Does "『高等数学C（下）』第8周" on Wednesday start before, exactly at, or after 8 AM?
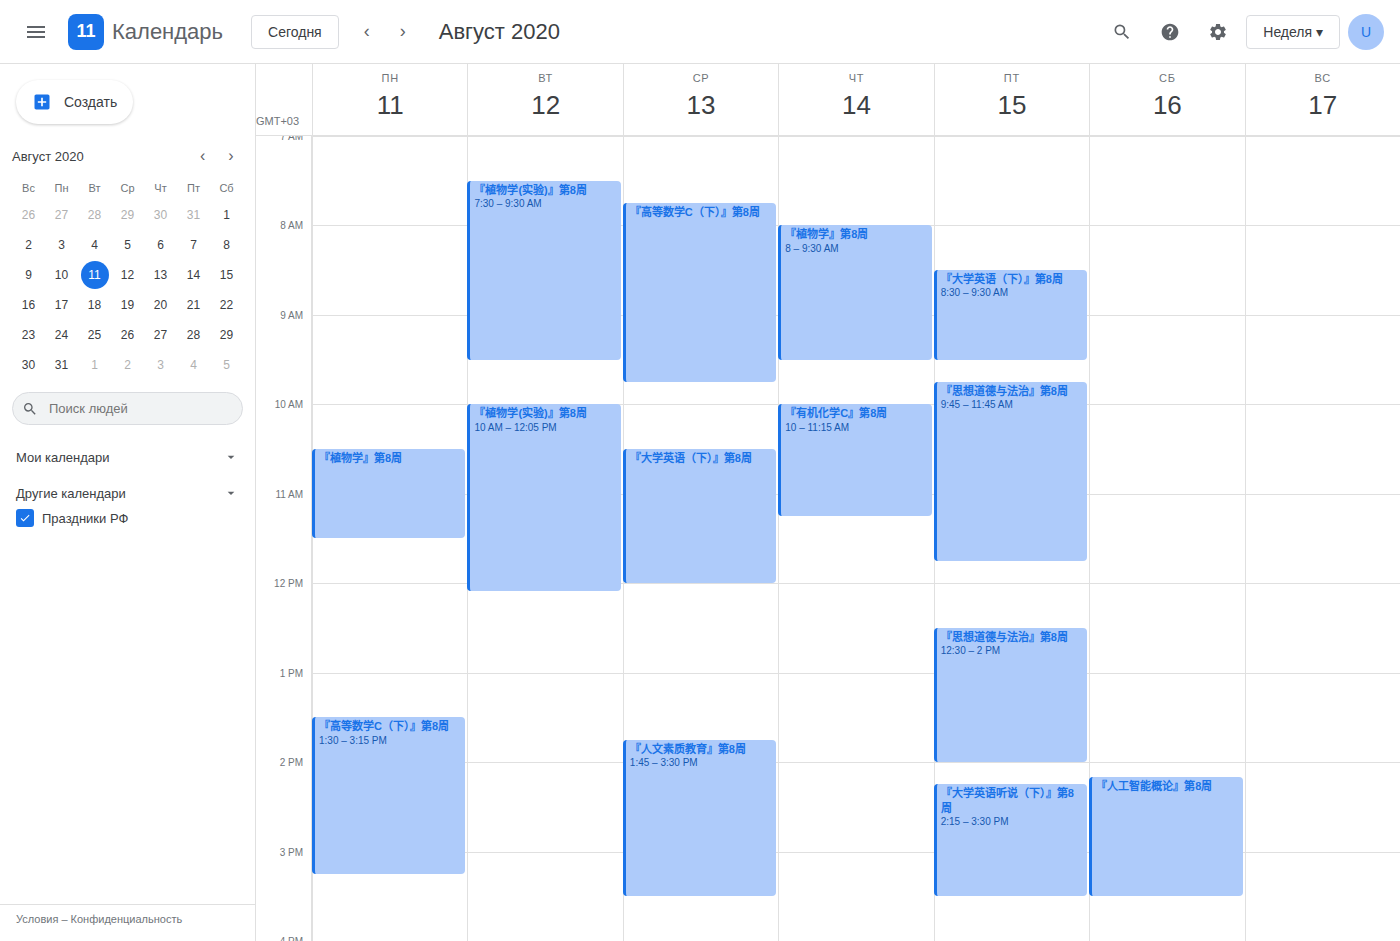
7:45 AM -- before 8 AM, 15 minutes above the 8 AM line.